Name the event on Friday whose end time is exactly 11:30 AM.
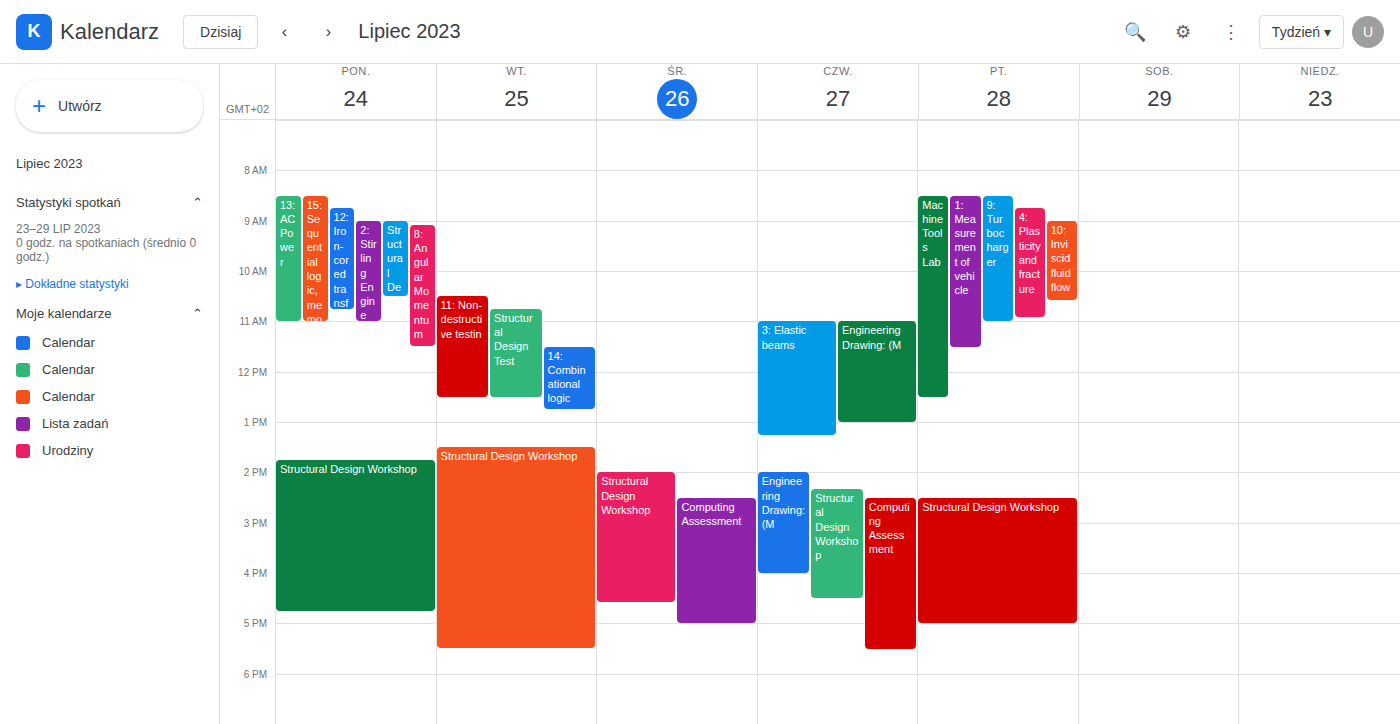
"1: Measurement of vehicle"